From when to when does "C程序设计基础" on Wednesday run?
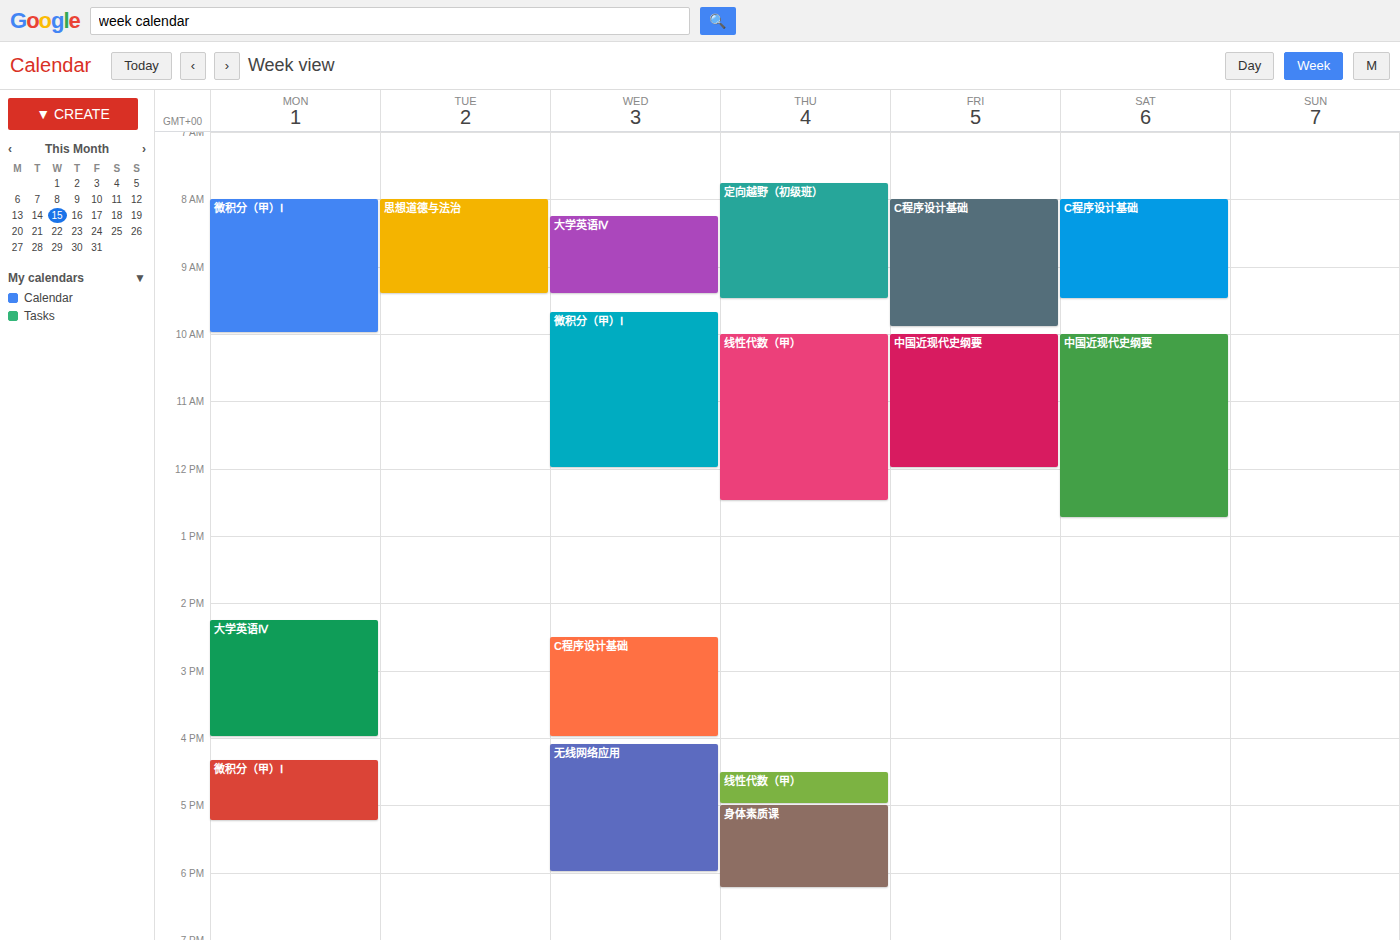
14:30 to 16:00